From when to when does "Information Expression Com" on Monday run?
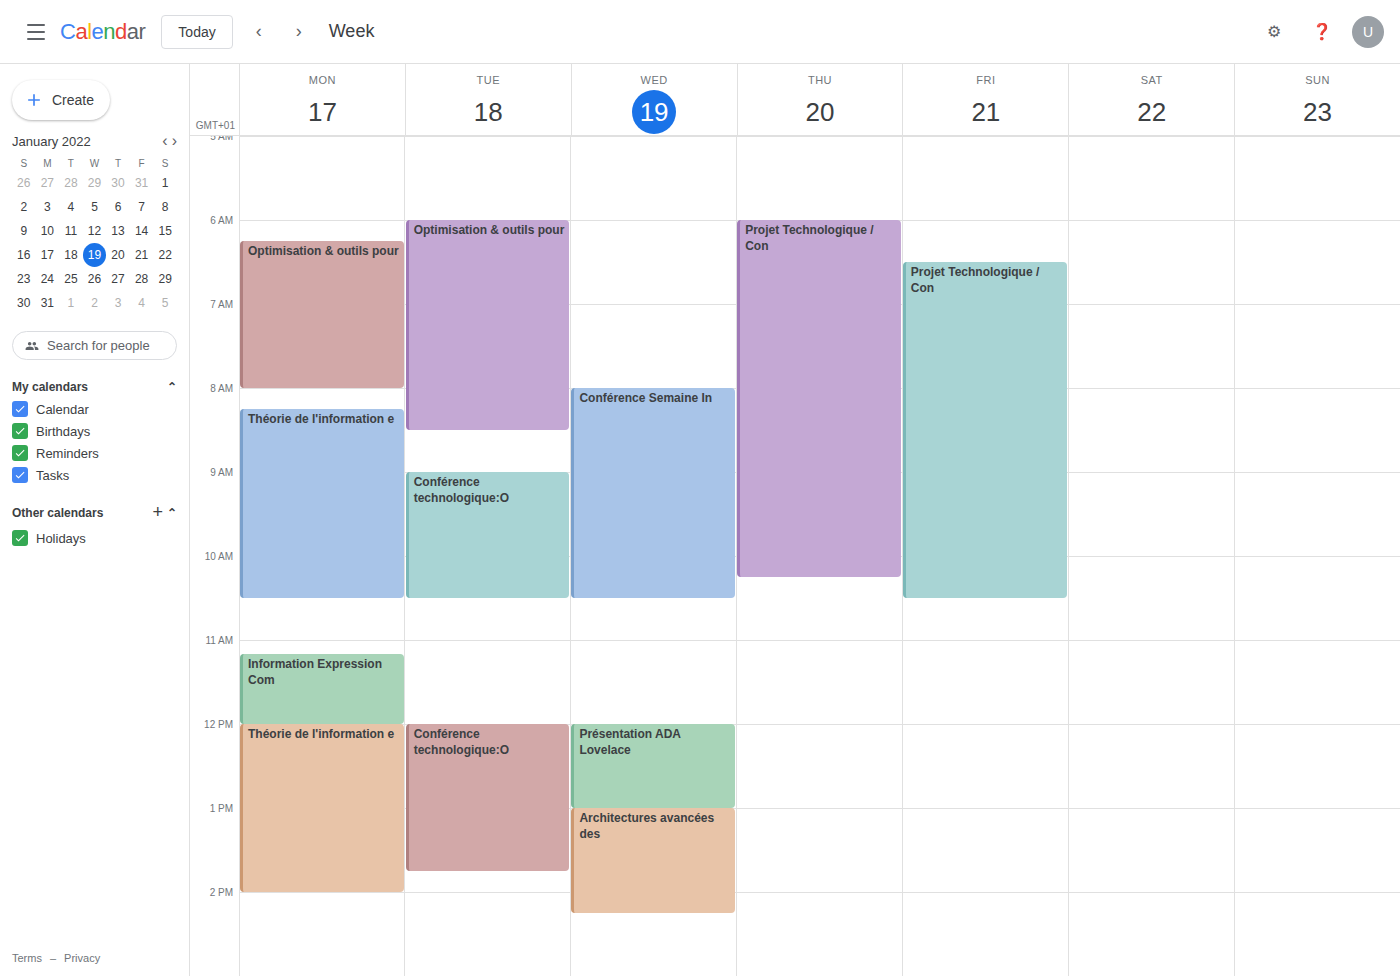
11:10 AM to 12:00 PM